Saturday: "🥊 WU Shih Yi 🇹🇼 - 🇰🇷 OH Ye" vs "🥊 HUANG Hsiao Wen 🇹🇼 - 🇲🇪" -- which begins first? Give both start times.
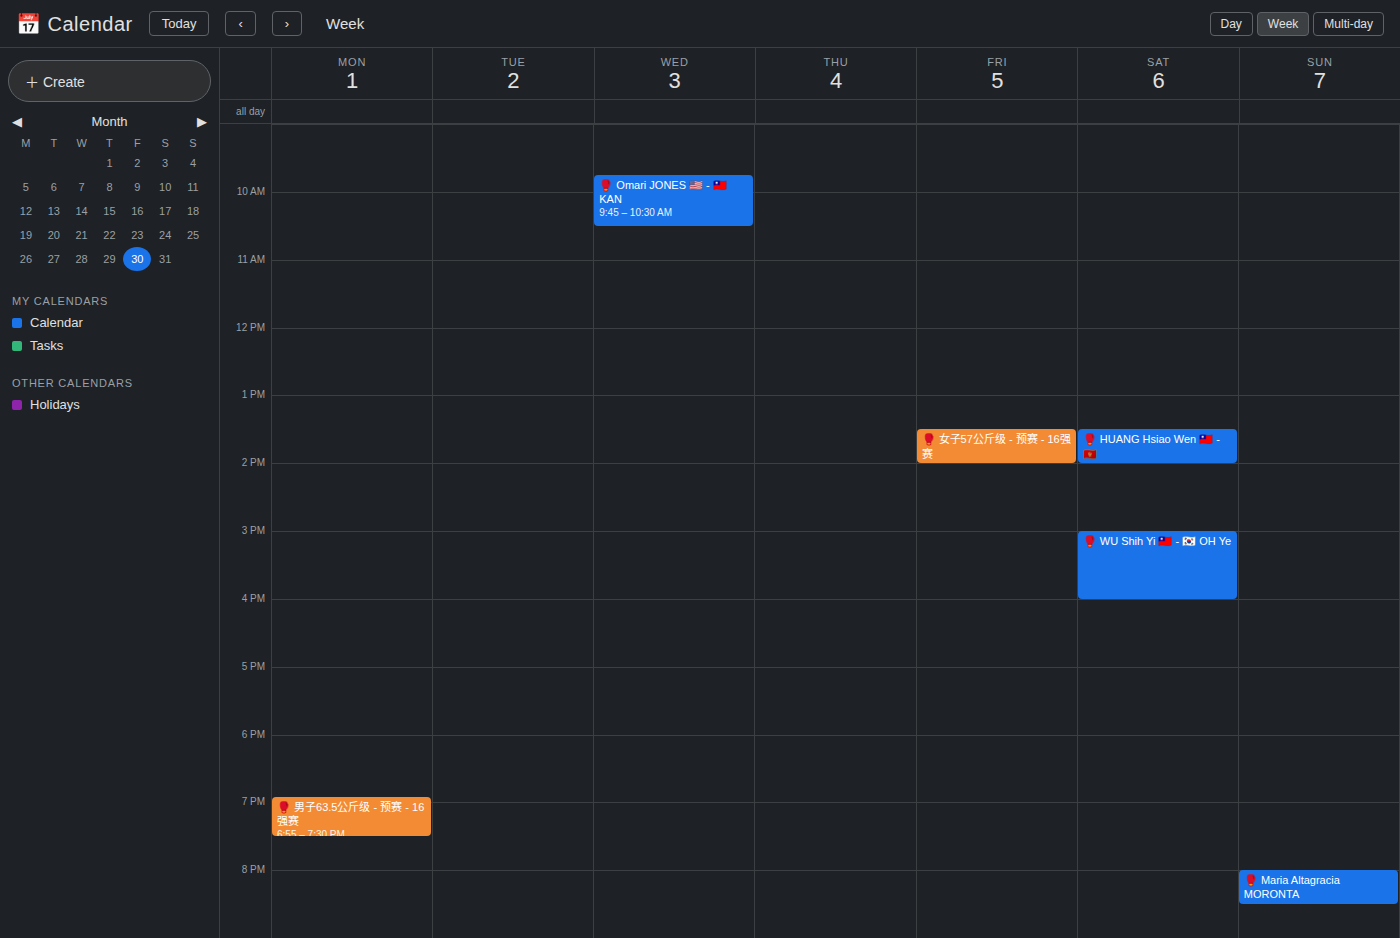
"🥊 HUANG Hsiao Wen 🇹🇼 - 🇲🇪" 1:30 PM; "🥊 WU Shih Yi 🇹🇼 - 🇰🇷 OH Ye" 3:00 PM.